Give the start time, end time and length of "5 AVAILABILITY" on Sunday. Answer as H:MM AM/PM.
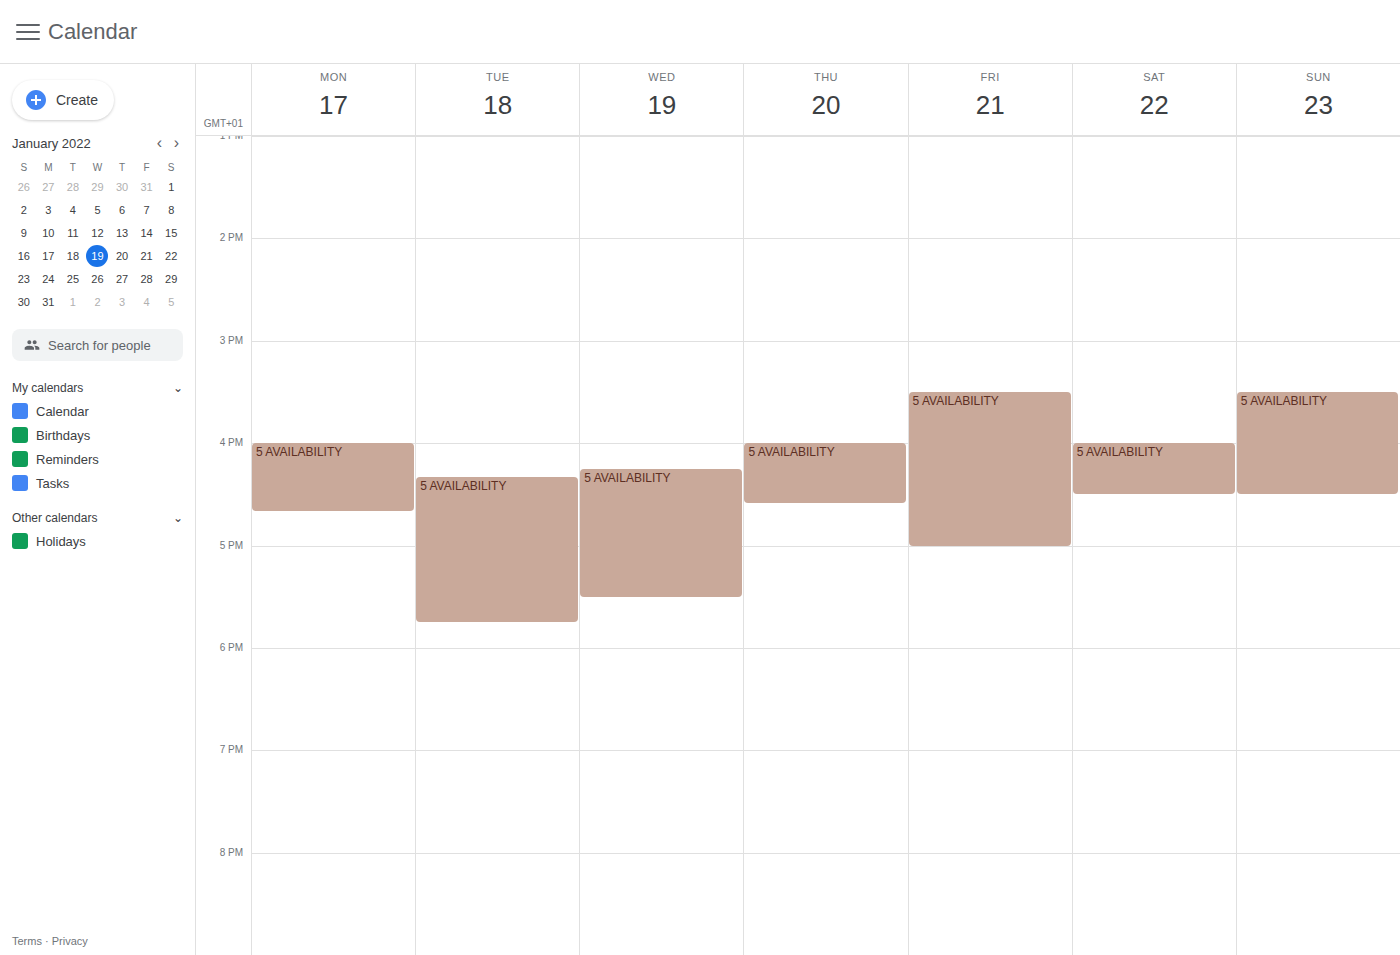
3:30 PM to 4:30 PM, 1 hour